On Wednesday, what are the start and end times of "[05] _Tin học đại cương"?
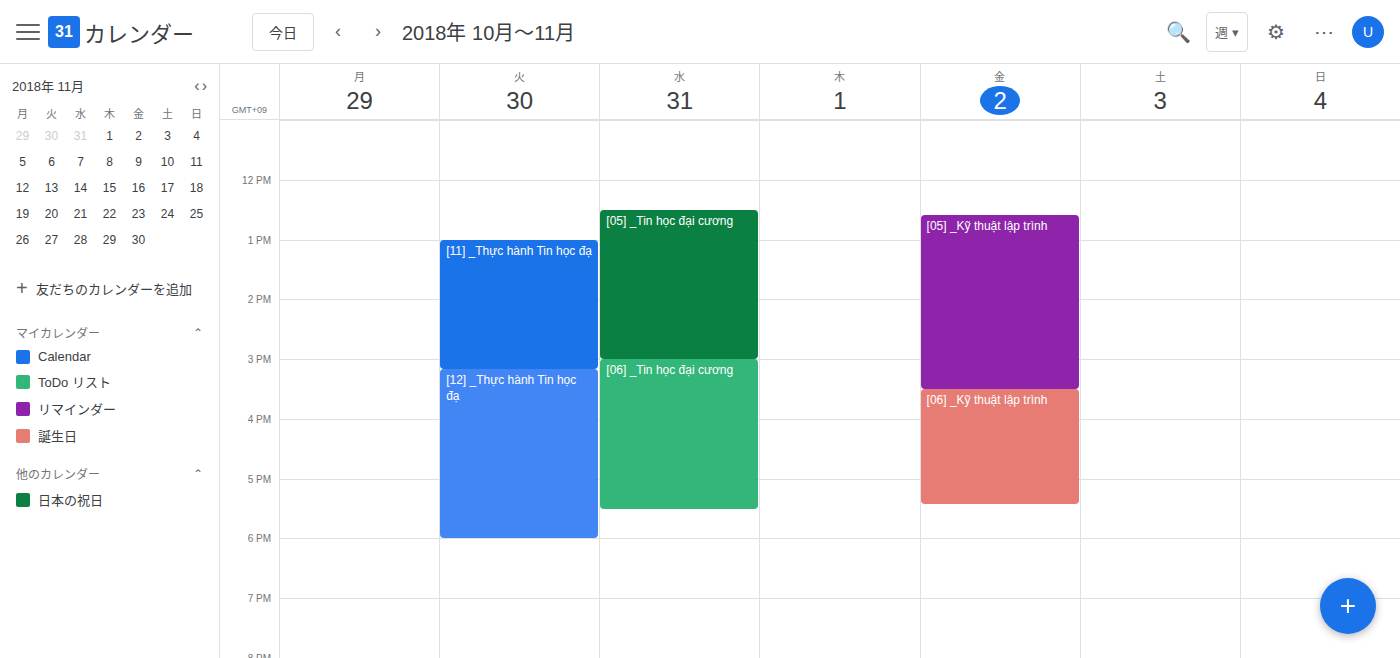
12:30 PM to 3:00 PM